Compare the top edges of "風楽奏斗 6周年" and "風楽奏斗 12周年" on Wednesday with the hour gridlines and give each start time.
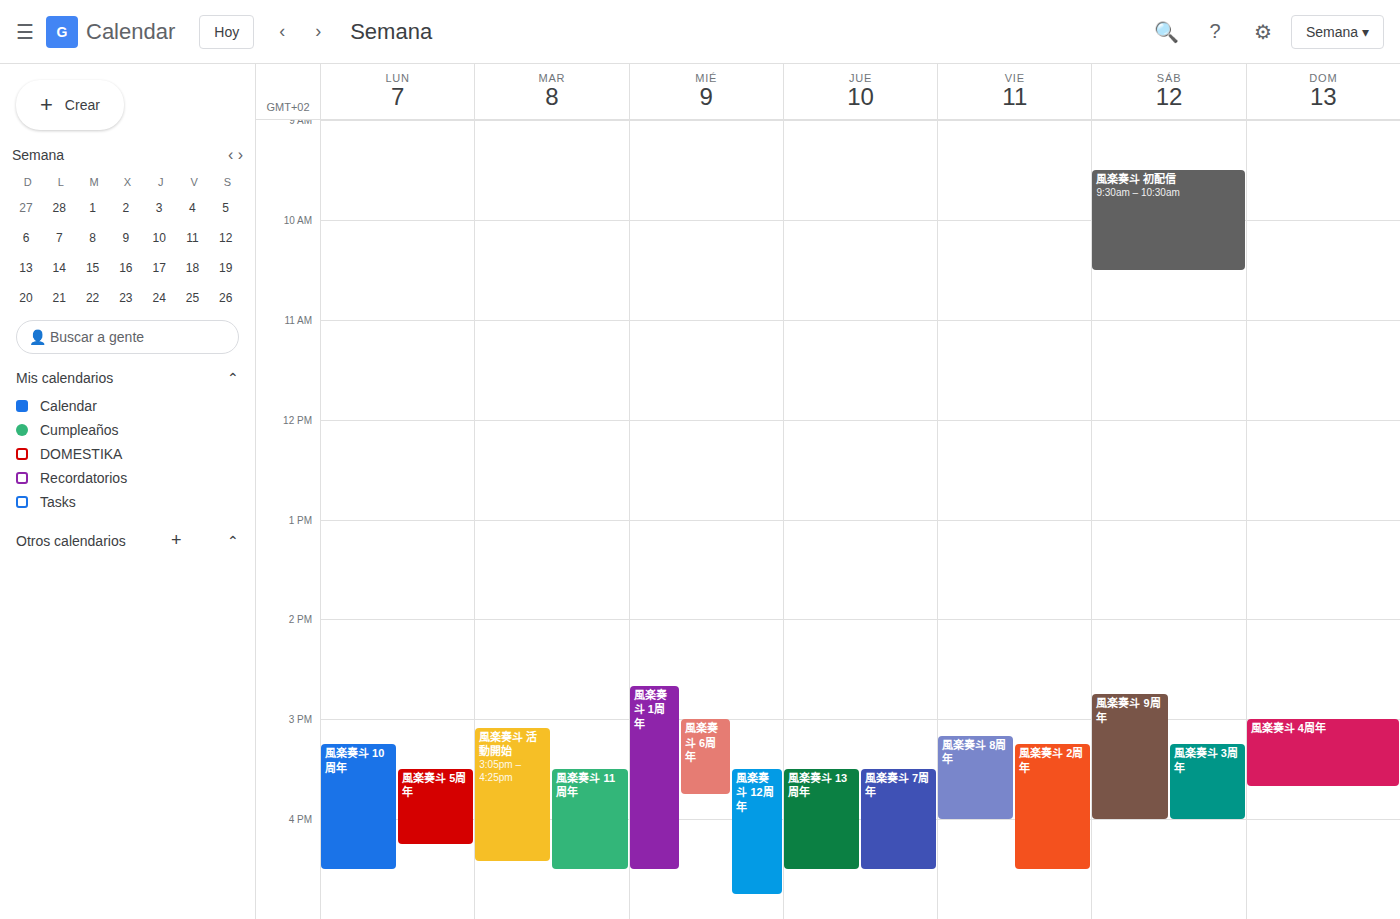
"風楽奏斗 6周年": 3:00 PM, exactly on the 3 PM line. "風楽奏斗 12周年": 3:30 PM, halfway between the 3 PM and 4 PM lines.